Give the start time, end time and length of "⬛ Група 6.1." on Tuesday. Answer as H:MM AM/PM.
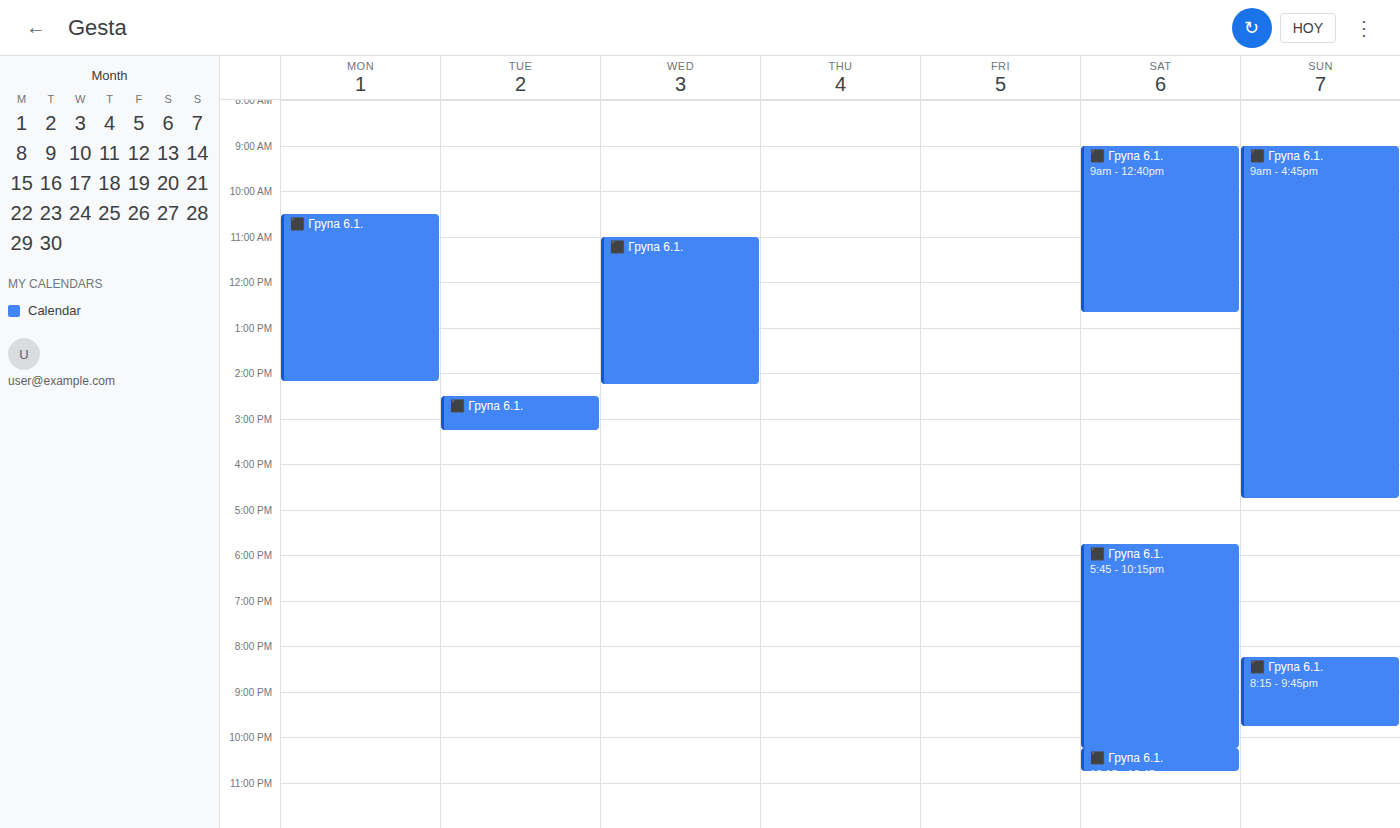
2:30 PM to 3:15 PM, 45 minutes